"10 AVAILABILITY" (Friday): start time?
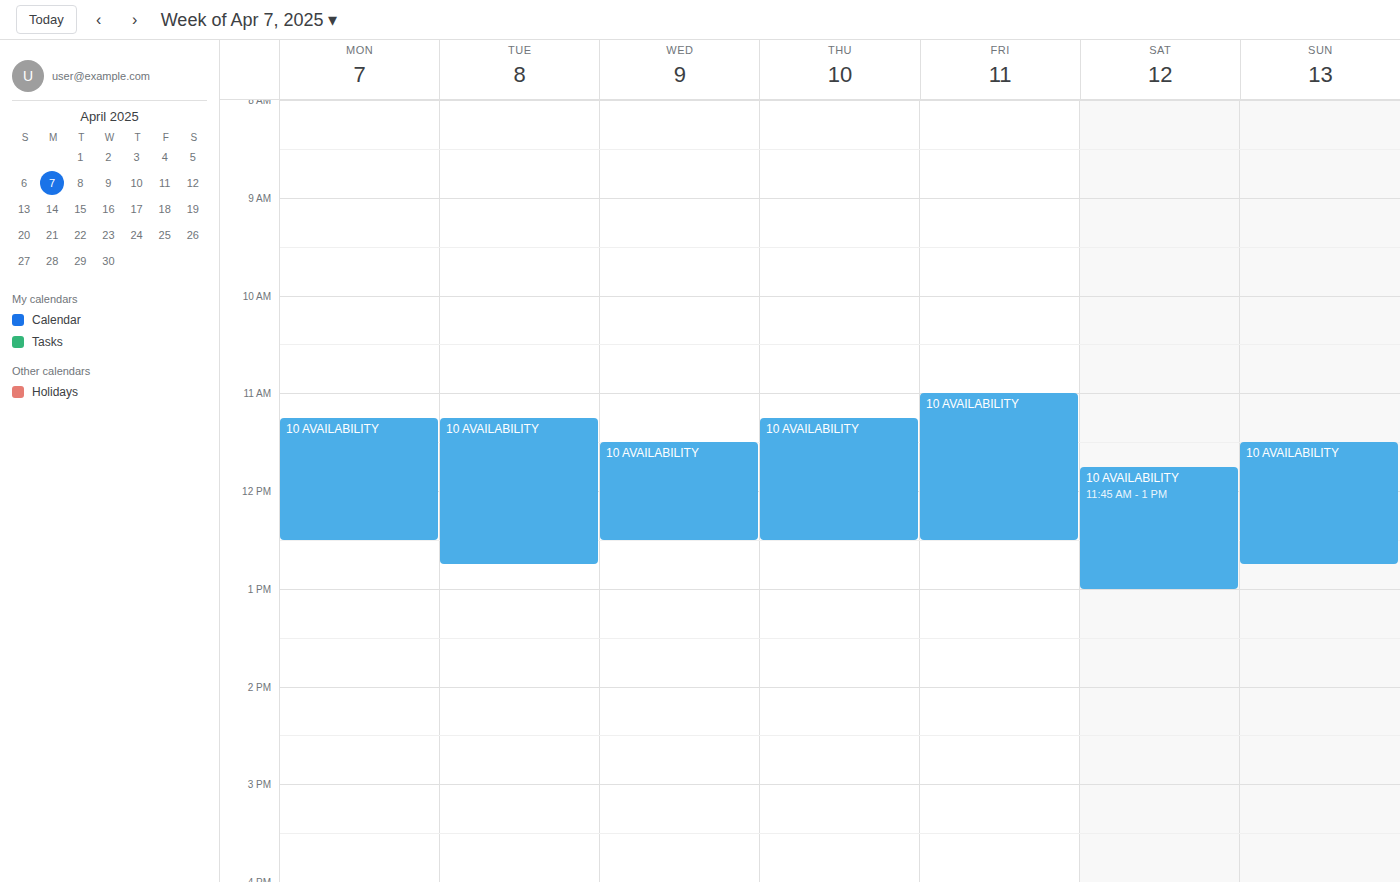
11:00 AM